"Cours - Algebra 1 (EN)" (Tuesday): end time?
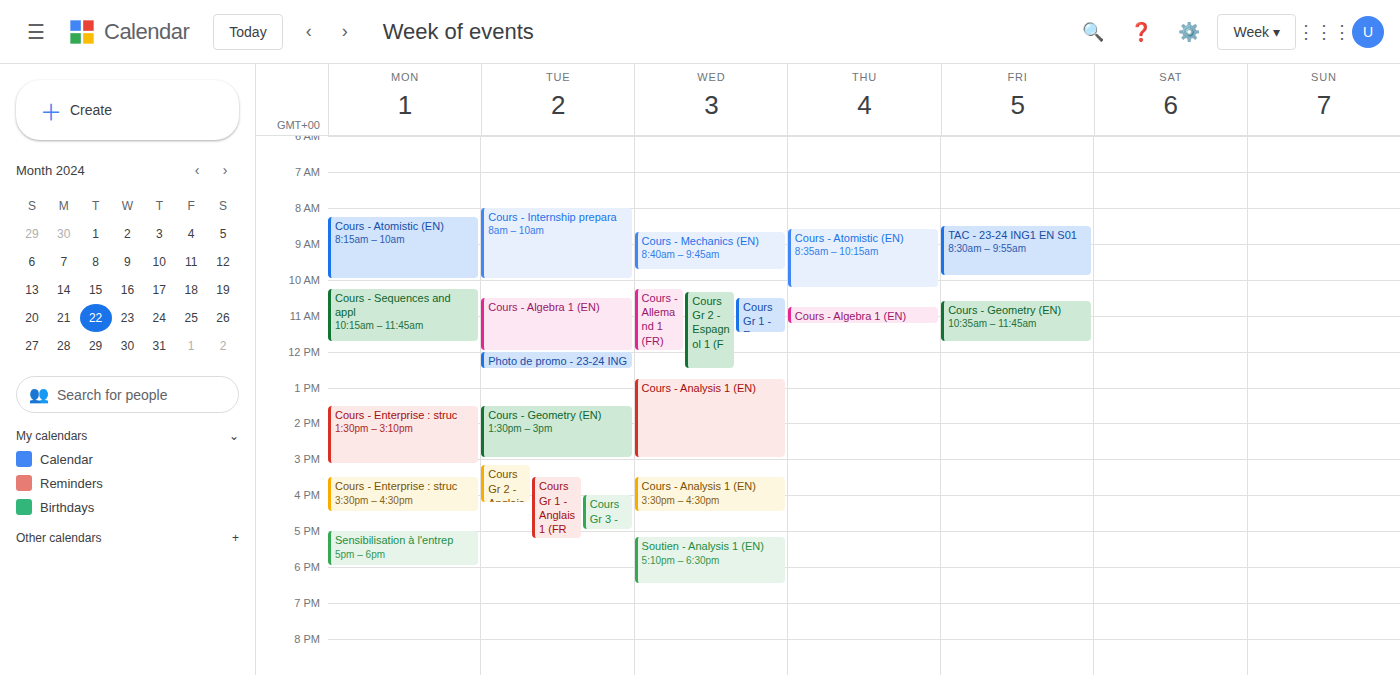
12:00 PM